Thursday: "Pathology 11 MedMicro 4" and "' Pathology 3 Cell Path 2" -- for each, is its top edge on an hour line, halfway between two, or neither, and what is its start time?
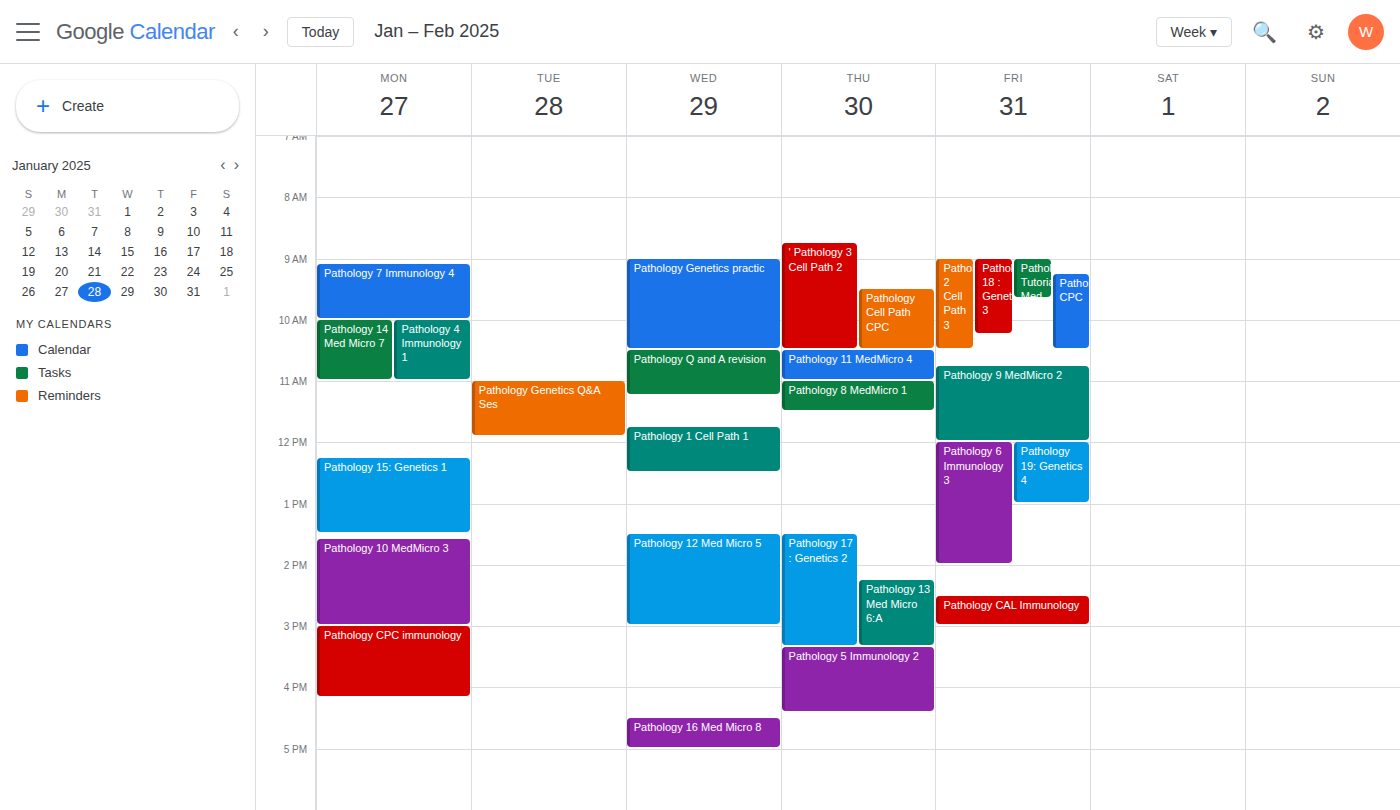
"Pathology 11 MedMicro 4": 10:30 AM, halfway between the 10 AM and 11 AM lines. "' Pathology 3 Cell Path 2": 8:45 AM, neither: three quarters of the way from the 8 AM line to the 9 AM line.